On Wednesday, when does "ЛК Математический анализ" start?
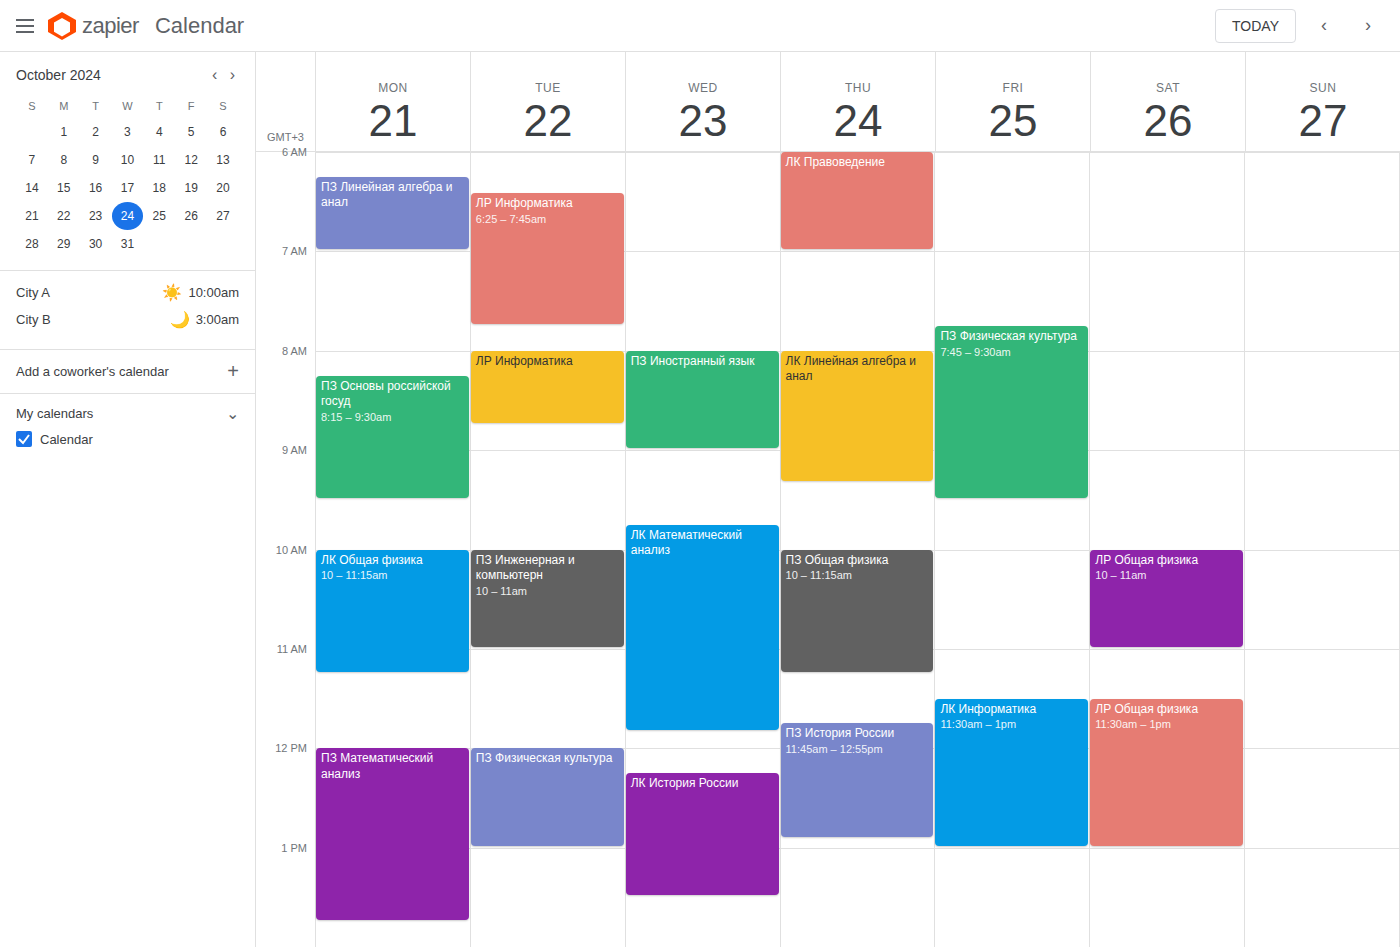
9:45 AM